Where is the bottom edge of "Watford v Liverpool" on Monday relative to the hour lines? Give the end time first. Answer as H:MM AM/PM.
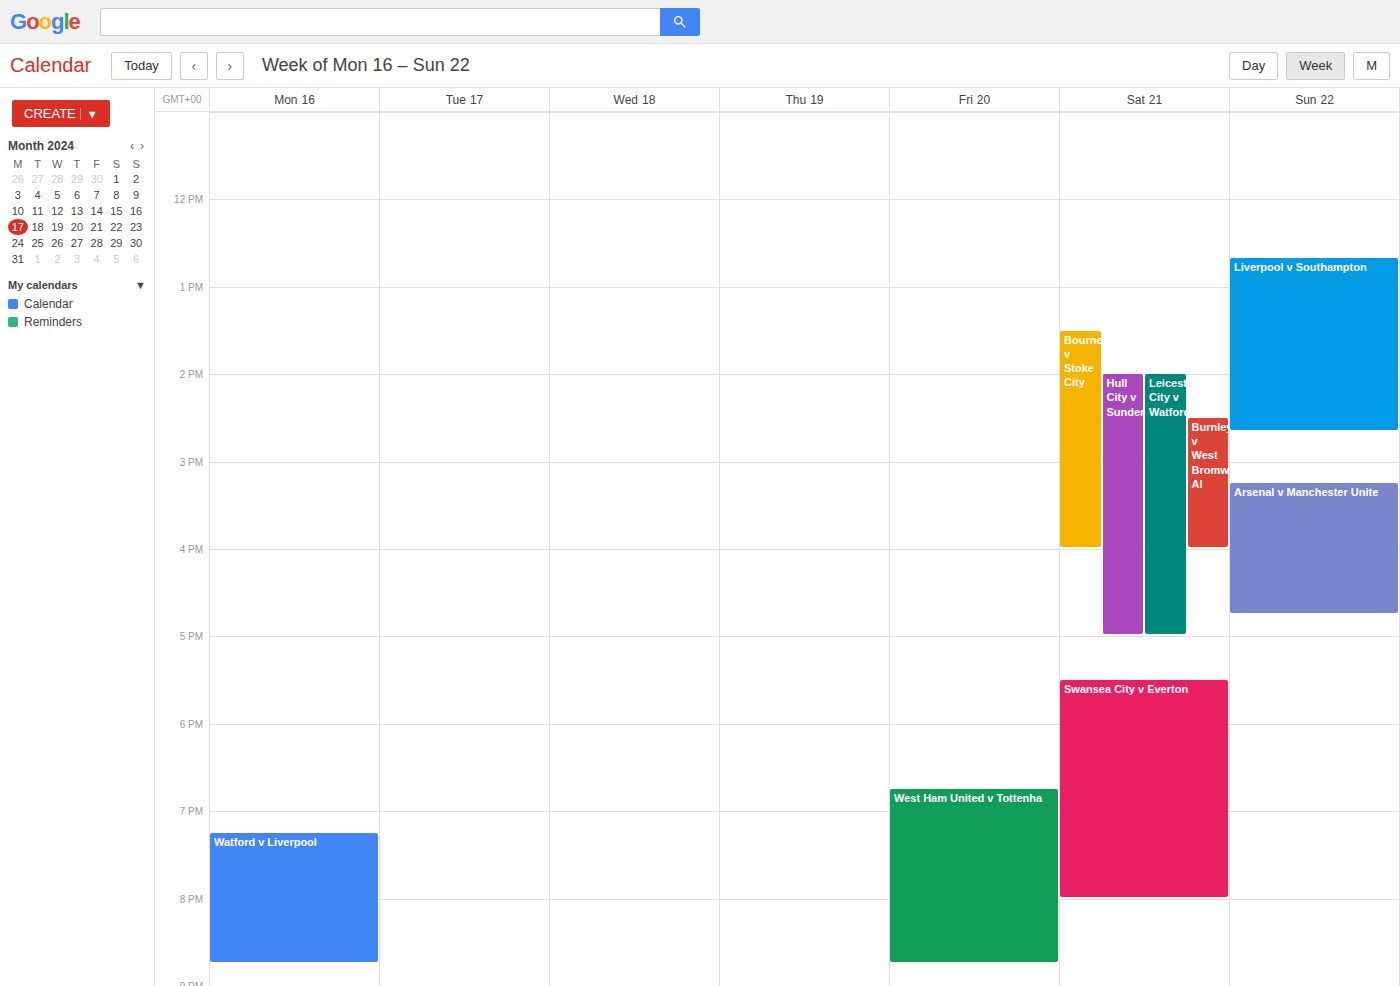
8:45 PM -- neither: three quarters of the way from the 8 PM line to the 9 PM line.